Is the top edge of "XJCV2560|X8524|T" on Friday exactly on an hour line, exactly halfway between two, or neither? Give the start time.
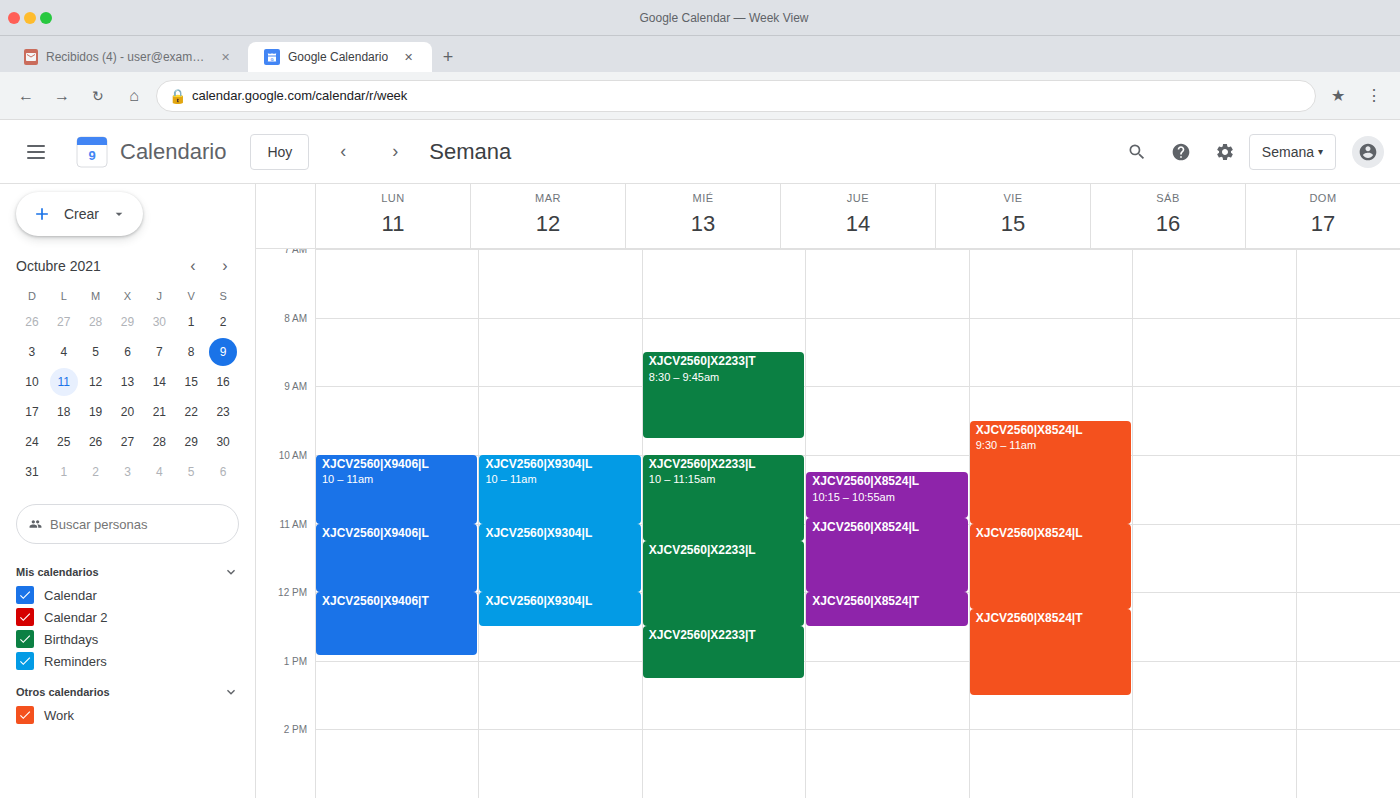
12:15 -- neither: a quarter of the way from the 12:00 line to the 13:00 line.